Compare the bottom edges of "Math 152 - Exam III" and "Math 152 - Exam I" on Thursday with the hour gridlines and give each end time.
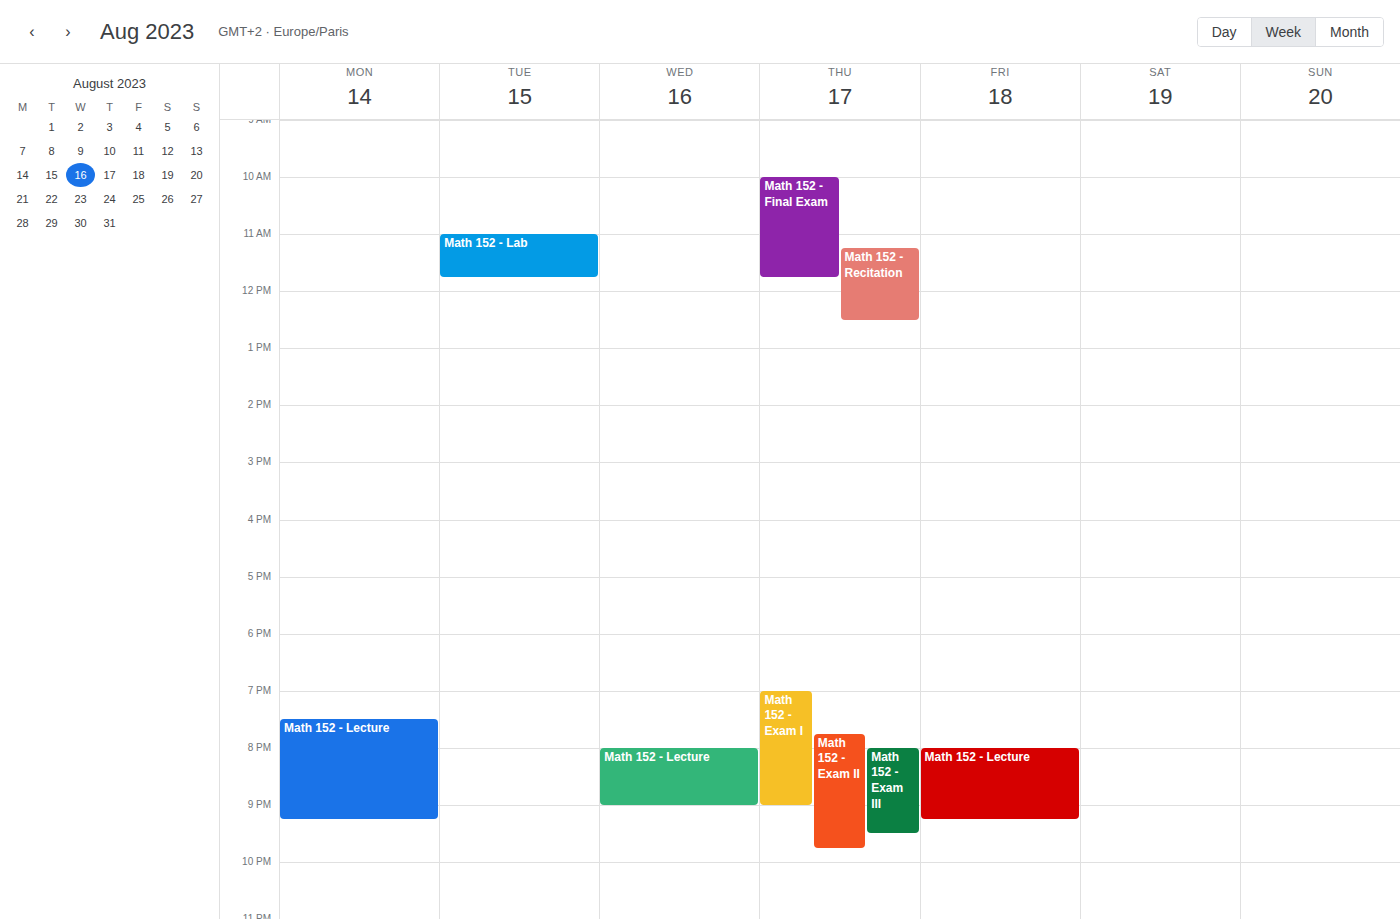
"Math 152 - Exam III": 9:30 PM, halfway between the 9 PM and 10 PM lines. "Math 152 - Exam I": 9:00 PM, exactly on the 9 PM line.